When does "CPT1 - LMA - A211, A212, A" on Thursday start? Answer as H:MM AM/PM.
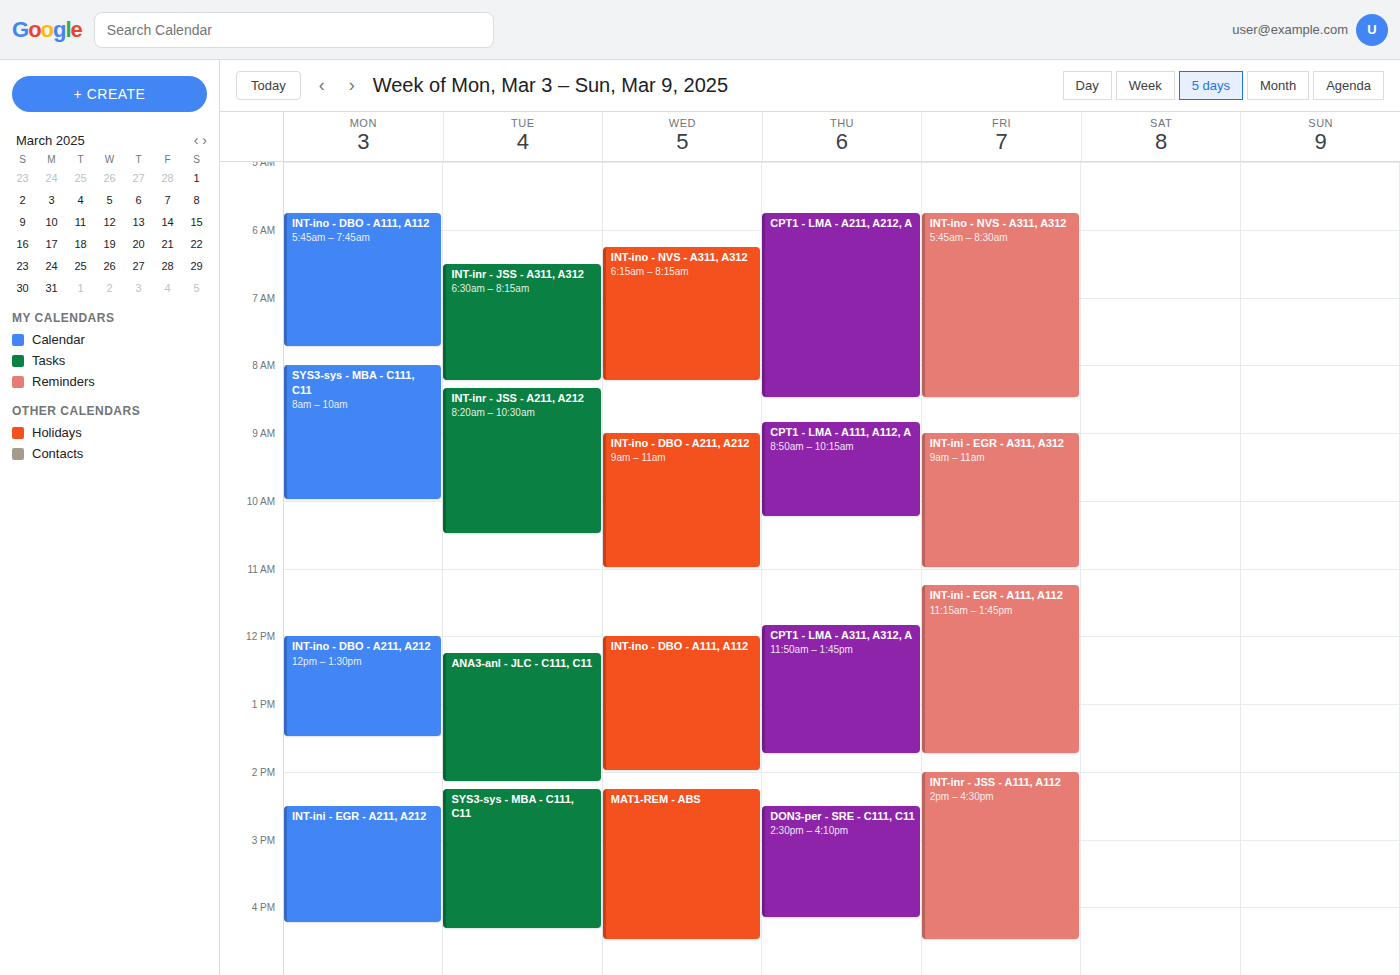
5:45 AM